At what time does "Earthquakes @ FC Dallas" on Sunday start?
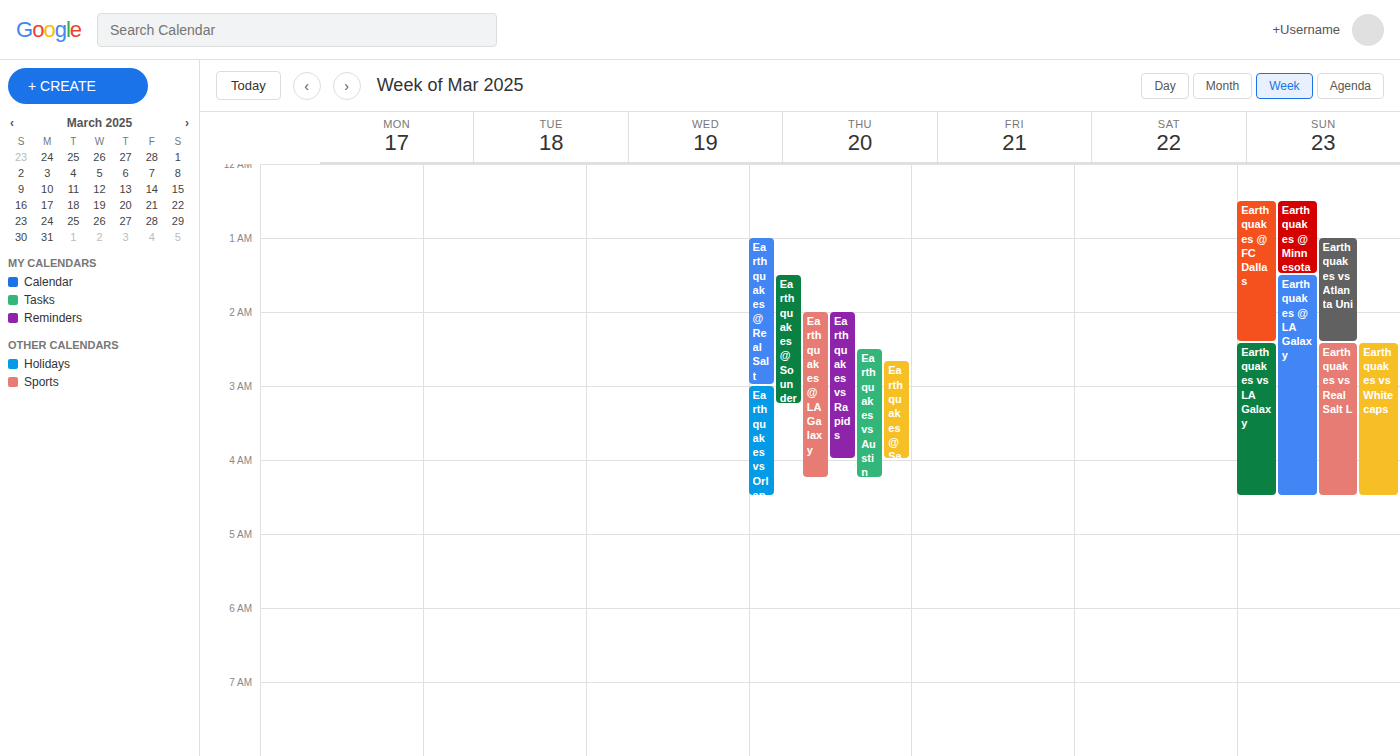
12:30 AM